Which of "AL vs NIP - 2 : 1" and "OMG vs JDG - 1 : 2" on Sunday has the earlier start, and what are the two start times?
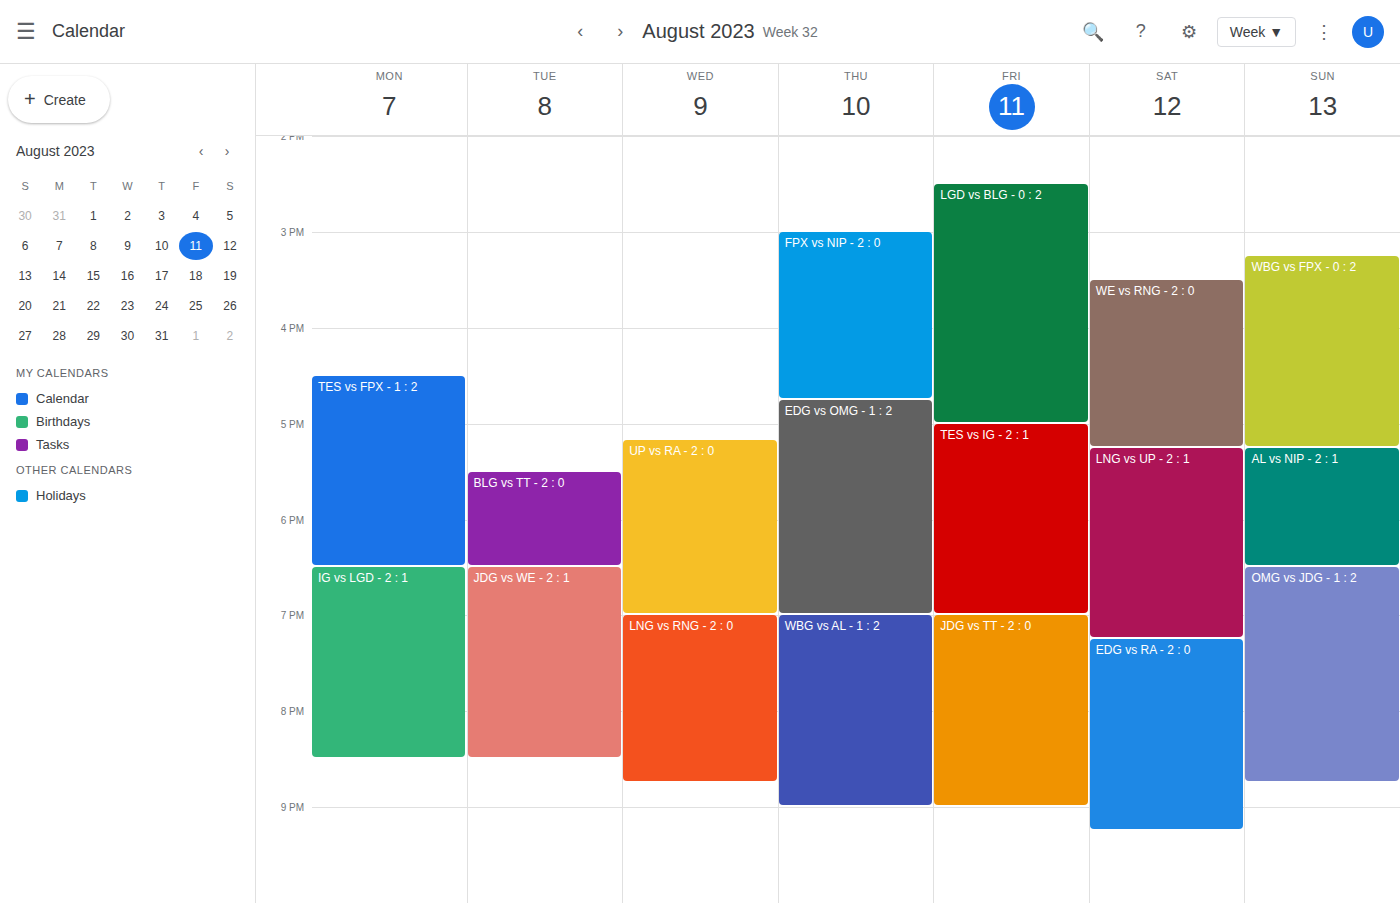
"AL vs NIP - 2 : 1" 5:15 PM; "OMG vs JDG - 1 : 2" 6:30 PM.